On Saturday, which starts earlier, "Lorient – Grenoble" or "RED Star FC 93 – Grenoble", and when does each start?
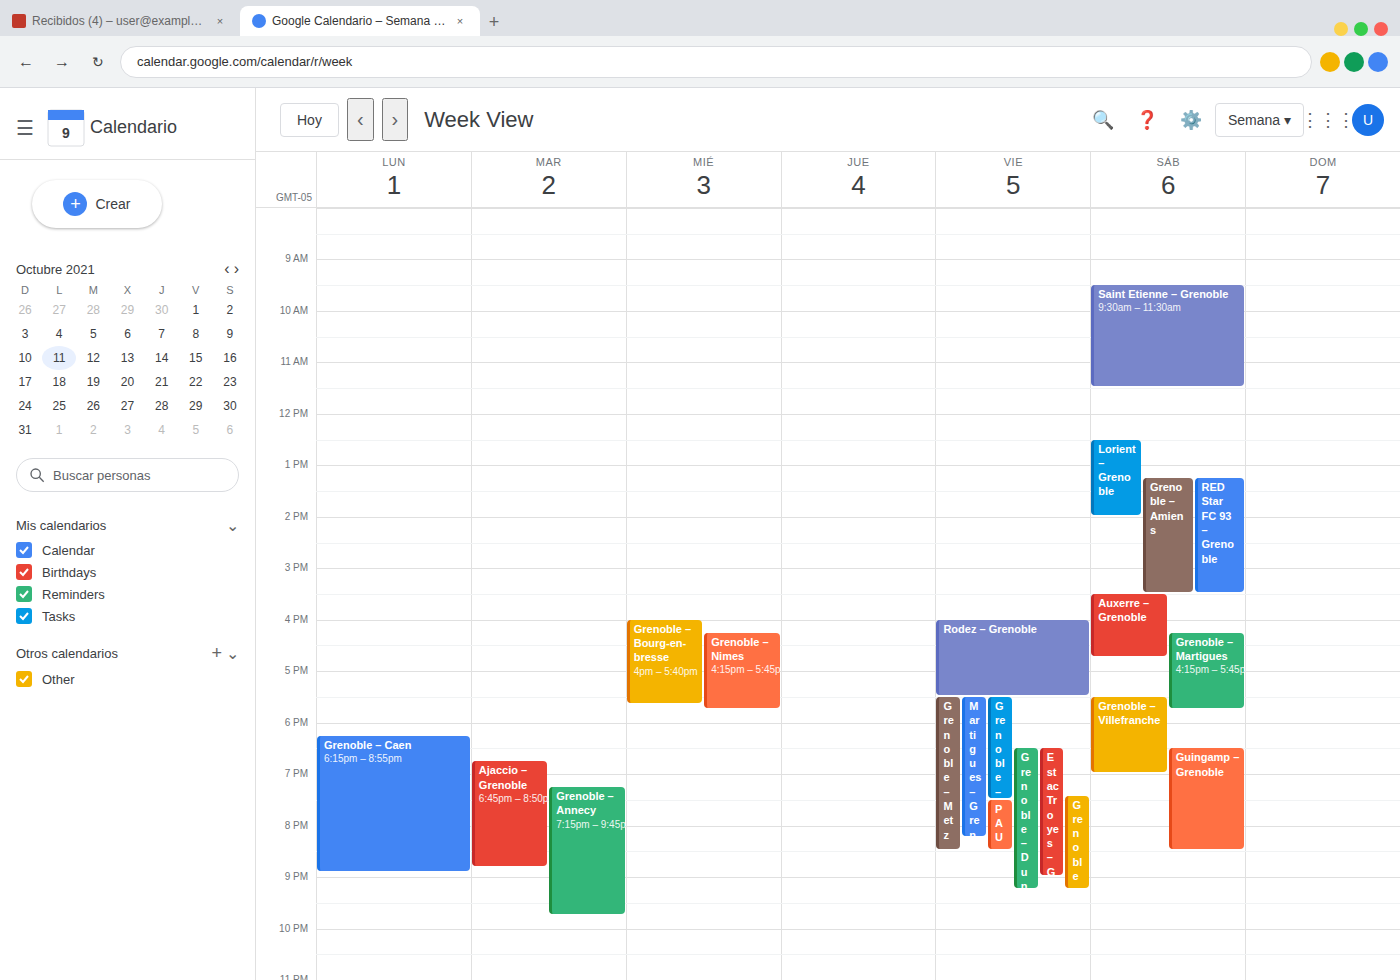
"Lorient – Grenoble" 12:30 PM; "RED Star FC 93 – Grenoble" 1:15 PM.